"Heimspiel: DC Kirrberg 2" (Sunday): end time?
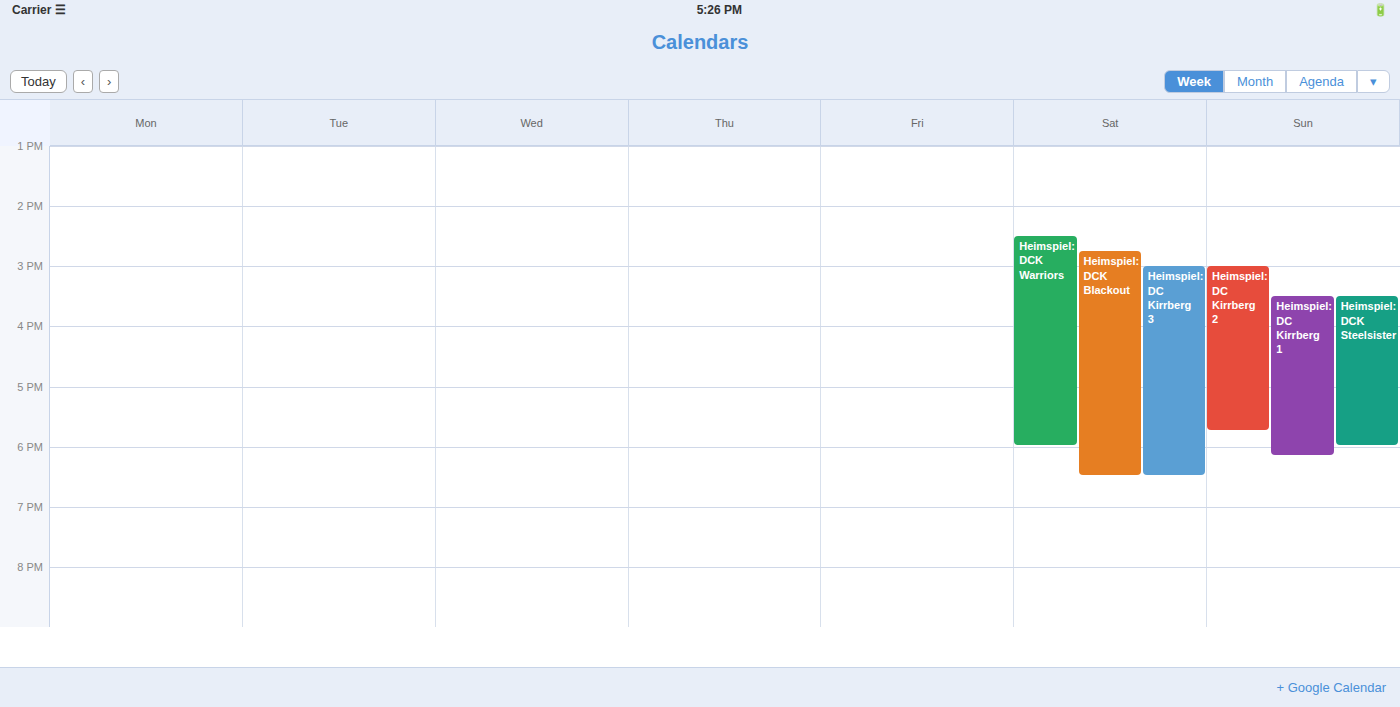
5:45 PM